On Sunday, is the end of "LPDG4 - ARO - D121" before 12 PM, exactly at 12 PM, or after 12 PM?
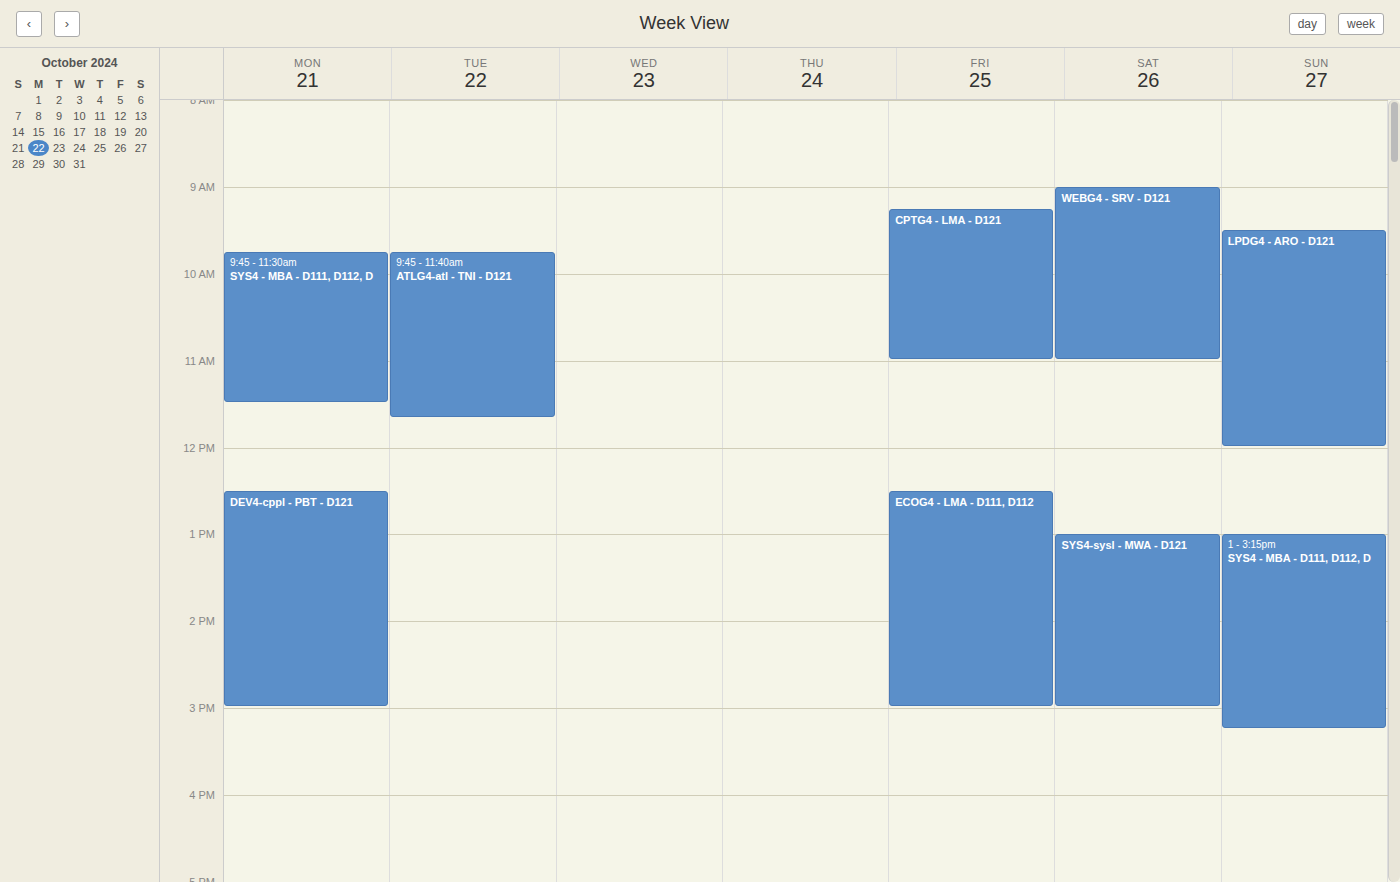
12:00 PM -- exactly at 12 PM, on the 12 PM line.